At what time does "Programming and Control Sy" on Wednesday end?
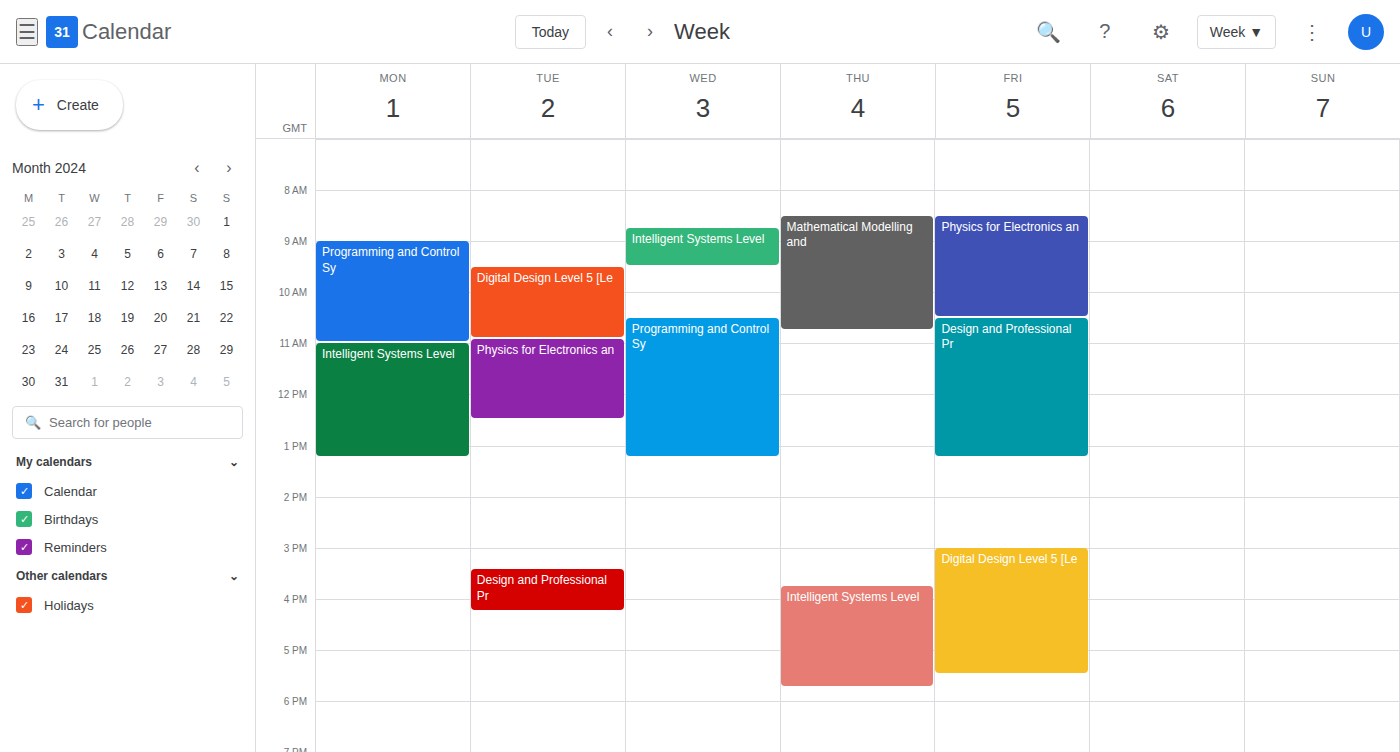
13:15